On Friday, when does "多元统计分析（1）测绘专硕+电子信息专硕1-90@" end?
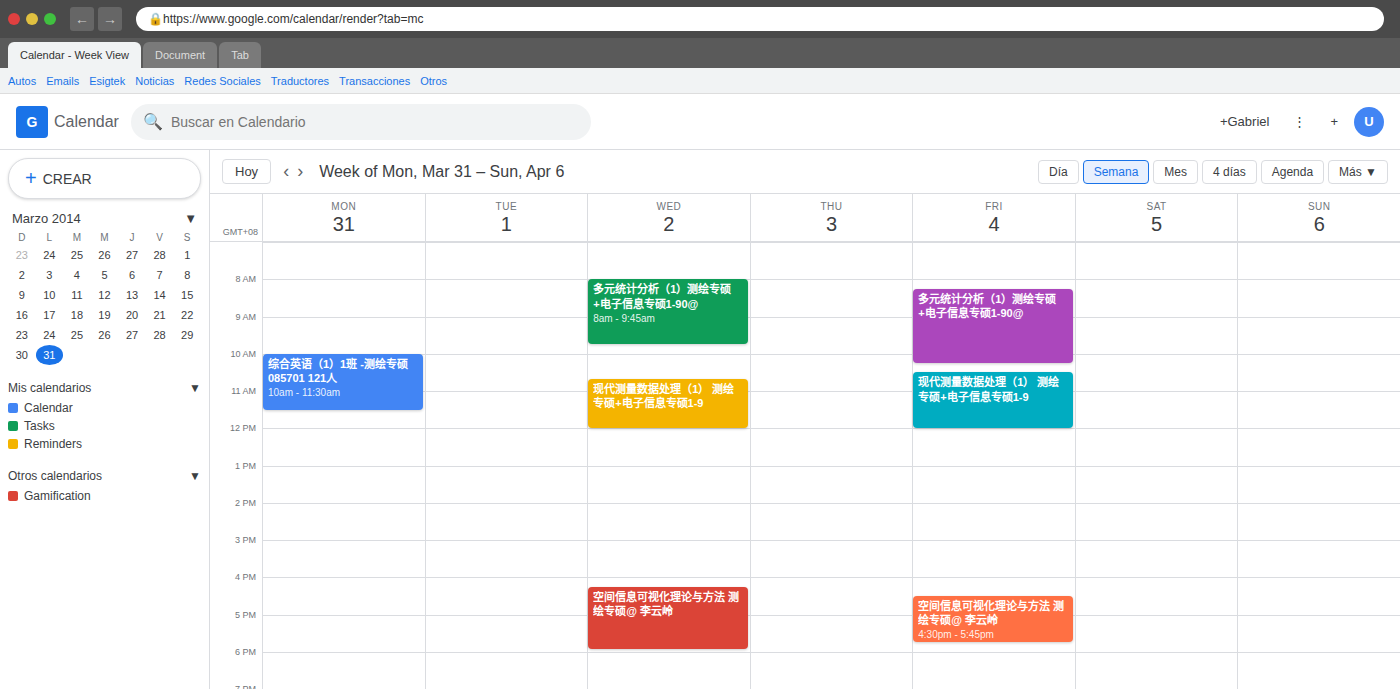
10:15 AM